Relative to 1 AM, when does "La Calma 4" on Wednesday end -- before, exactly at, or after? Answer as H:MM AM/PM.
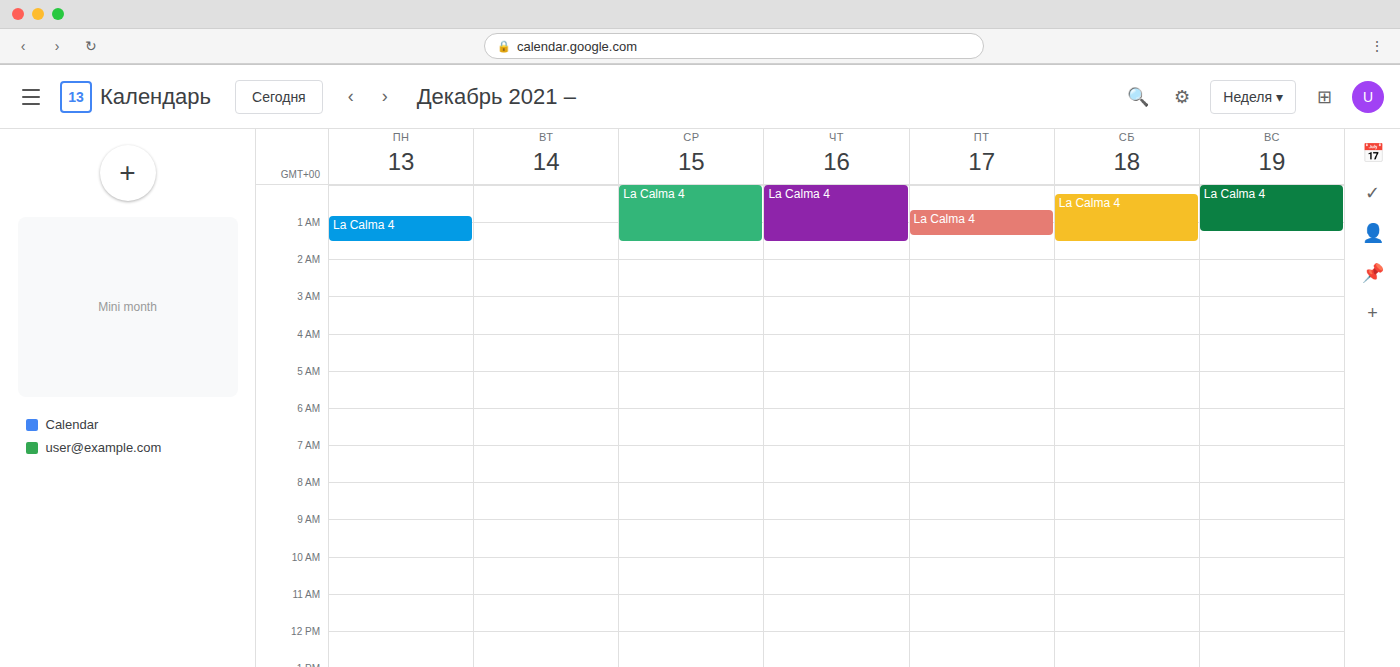
1:30 AM -- after 1 AM, 30 minutes below the 1 AM line.